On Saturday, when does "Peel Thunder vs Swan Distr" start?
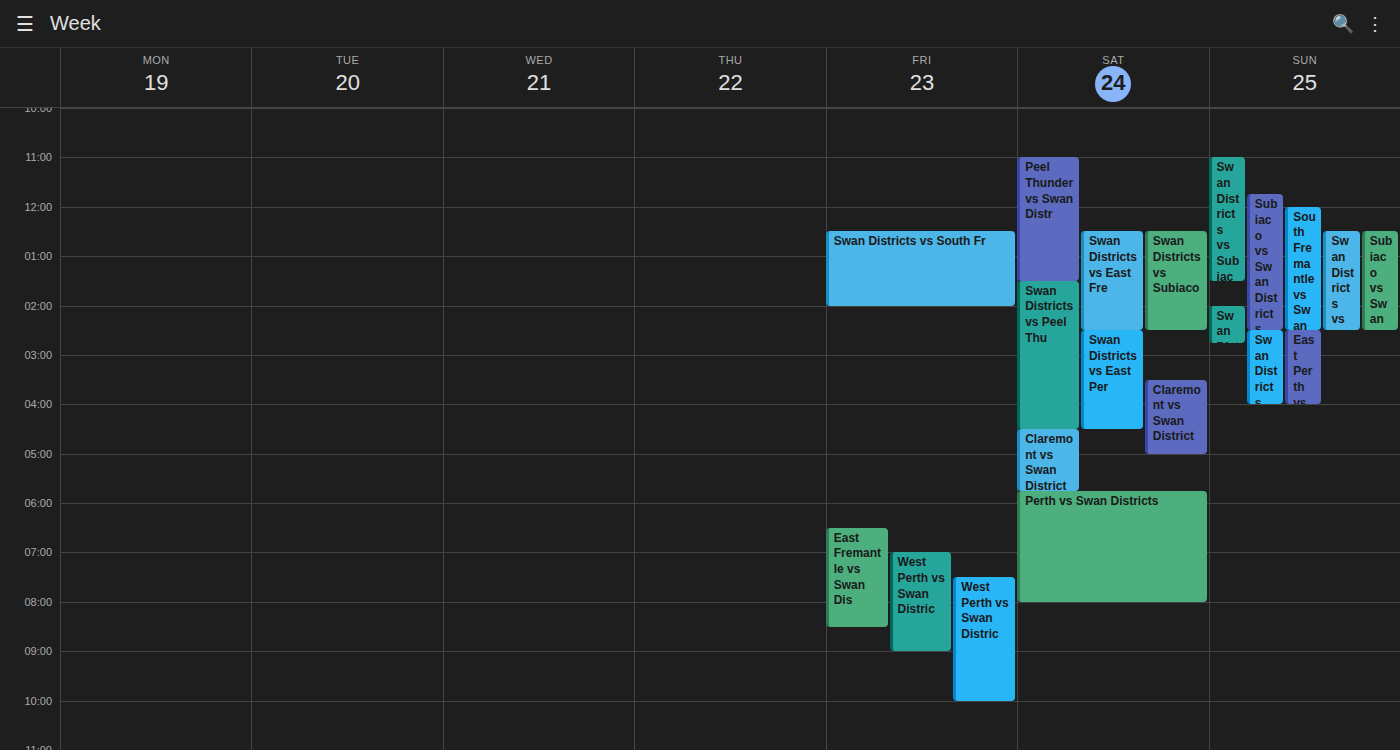
11:00 AM